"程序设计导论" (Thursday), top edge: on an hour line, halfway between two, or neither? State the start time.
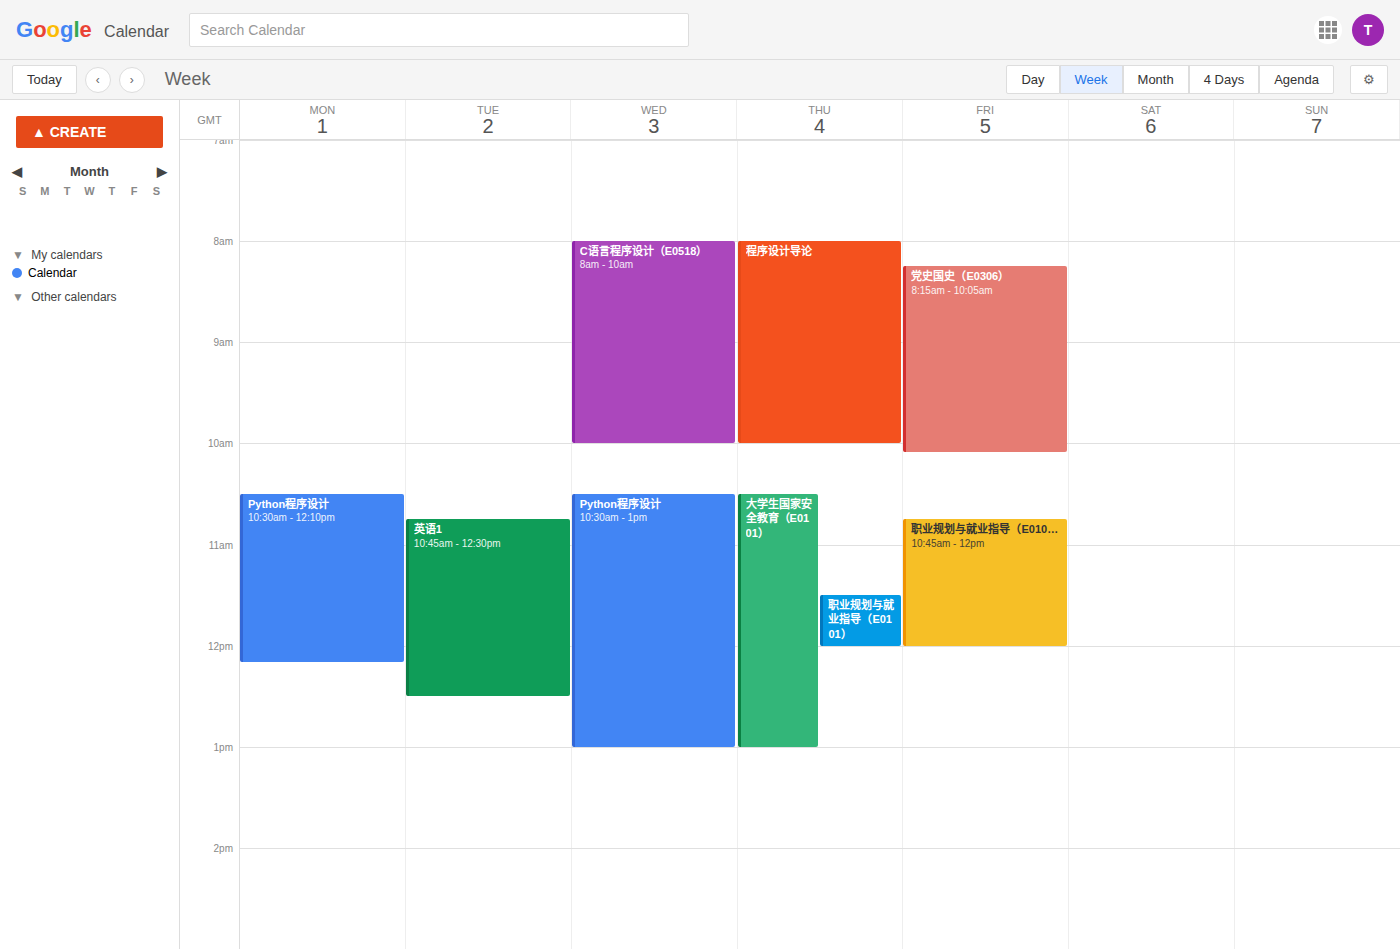
8:00 AM -- exactly on the 8 AM line.